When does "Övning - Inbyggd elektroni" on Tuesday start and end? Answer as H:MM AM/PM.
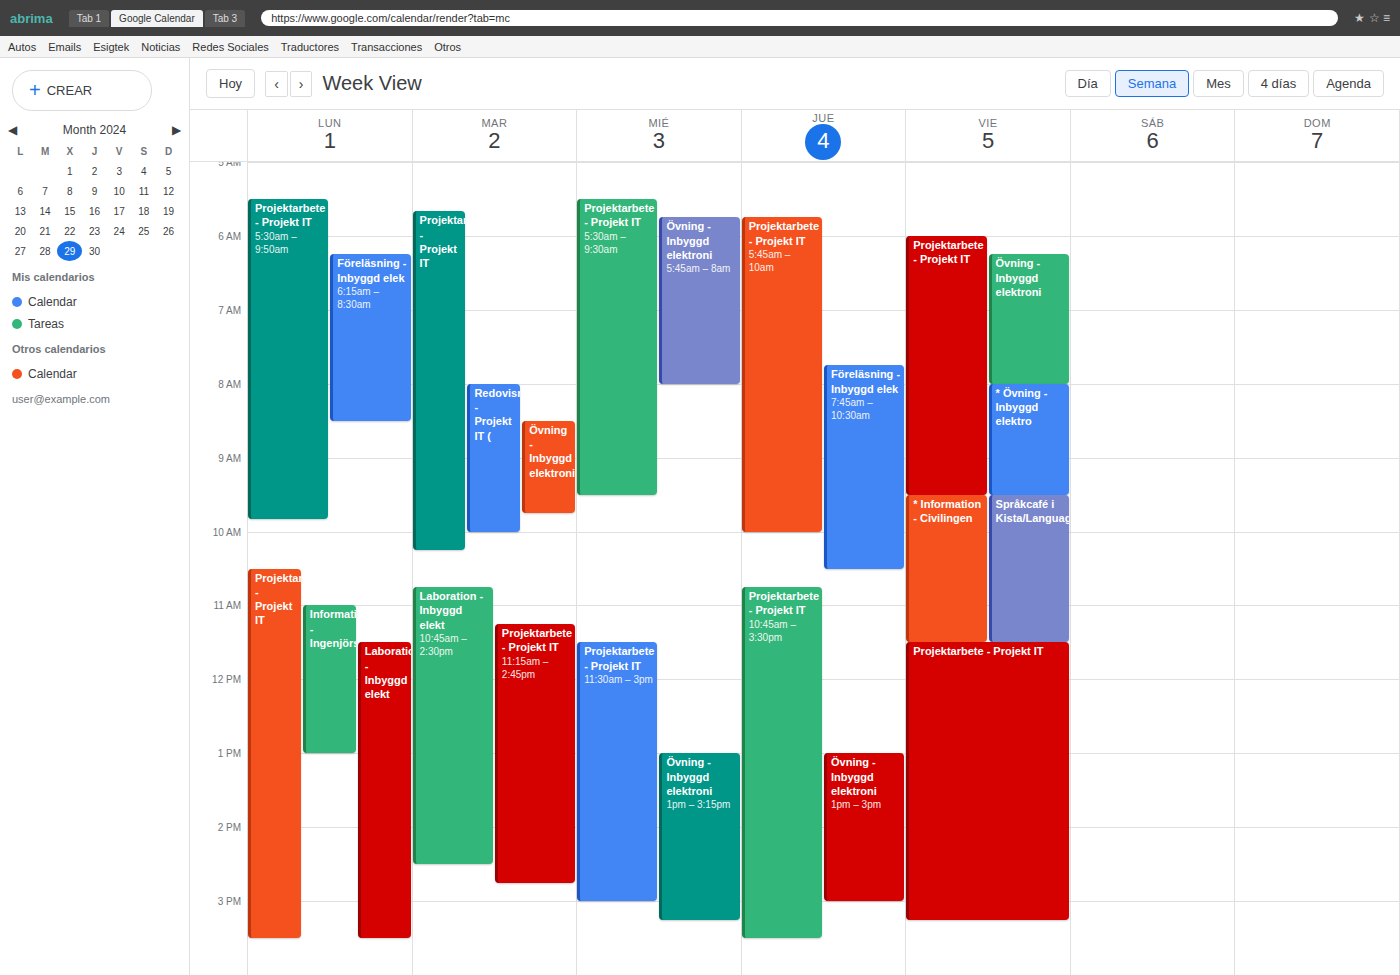
8:30 AM to 9:45 AM